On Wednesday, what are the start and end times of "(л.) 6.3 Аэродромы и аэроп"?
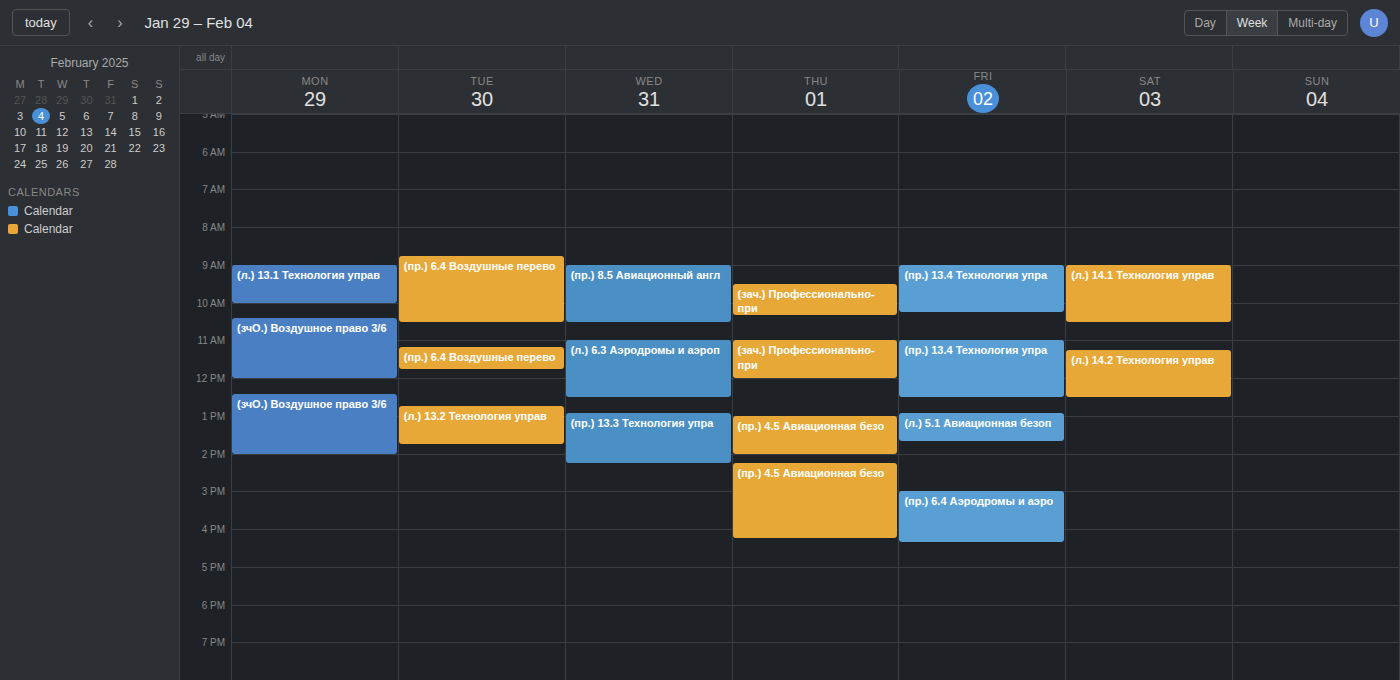
11:00 AM to 12:30 PM